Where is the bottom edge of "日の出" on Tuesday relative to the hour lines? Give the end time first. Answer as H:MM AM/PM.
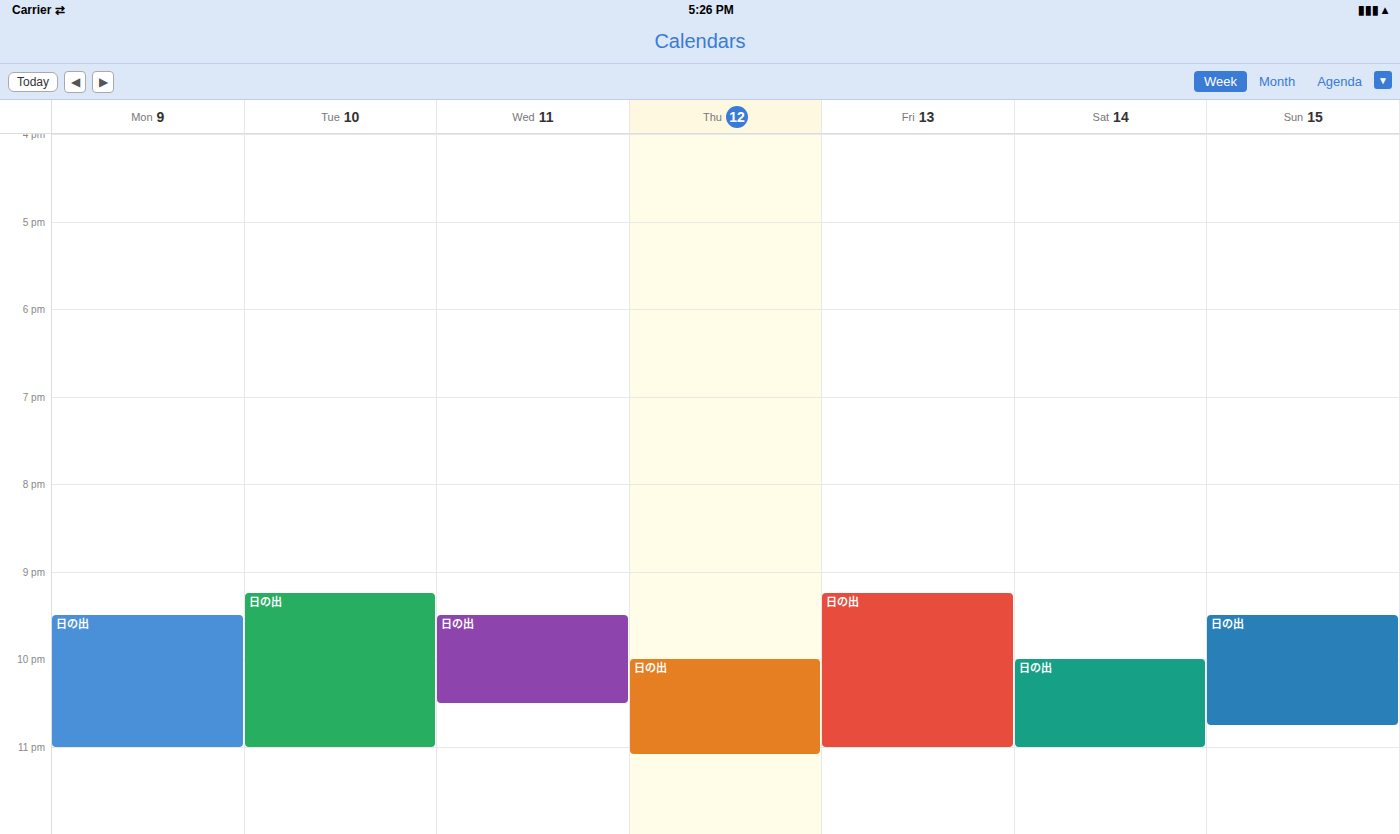
11:00 PM -- exactly on the 11 PM line.